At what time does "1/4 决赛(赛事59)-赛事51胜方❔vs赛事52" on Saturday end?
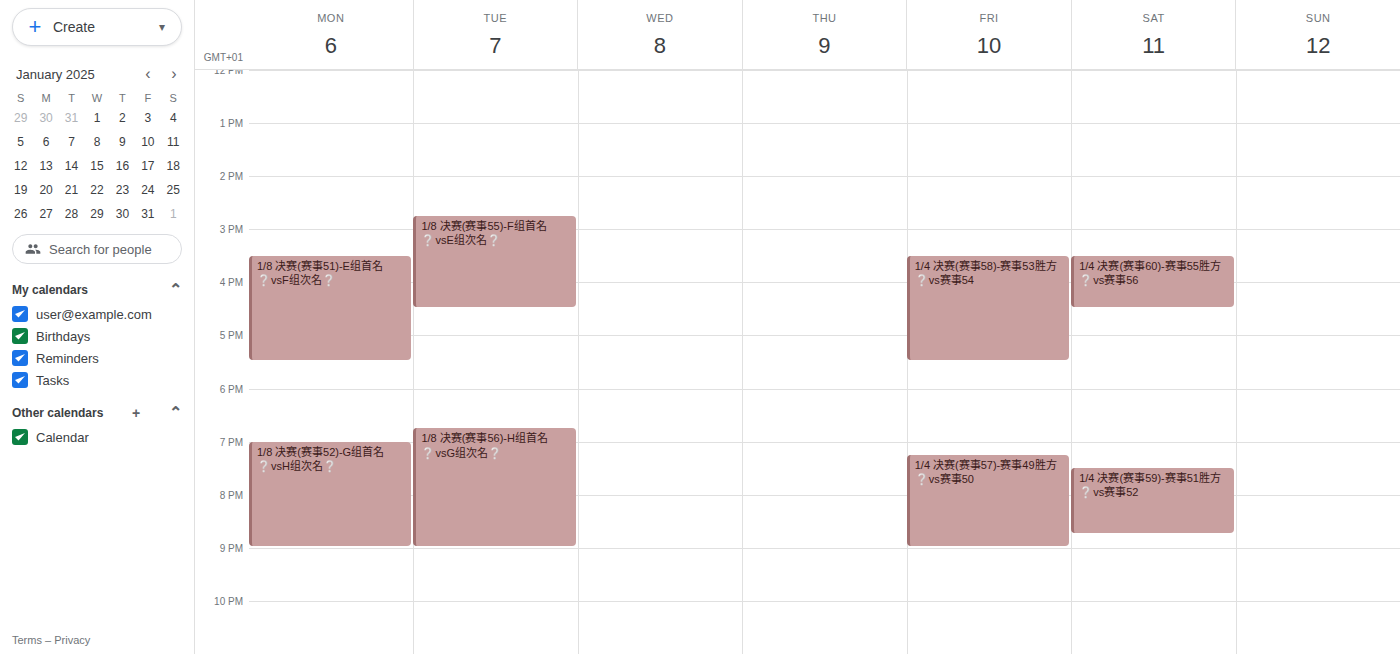
8:45 PM